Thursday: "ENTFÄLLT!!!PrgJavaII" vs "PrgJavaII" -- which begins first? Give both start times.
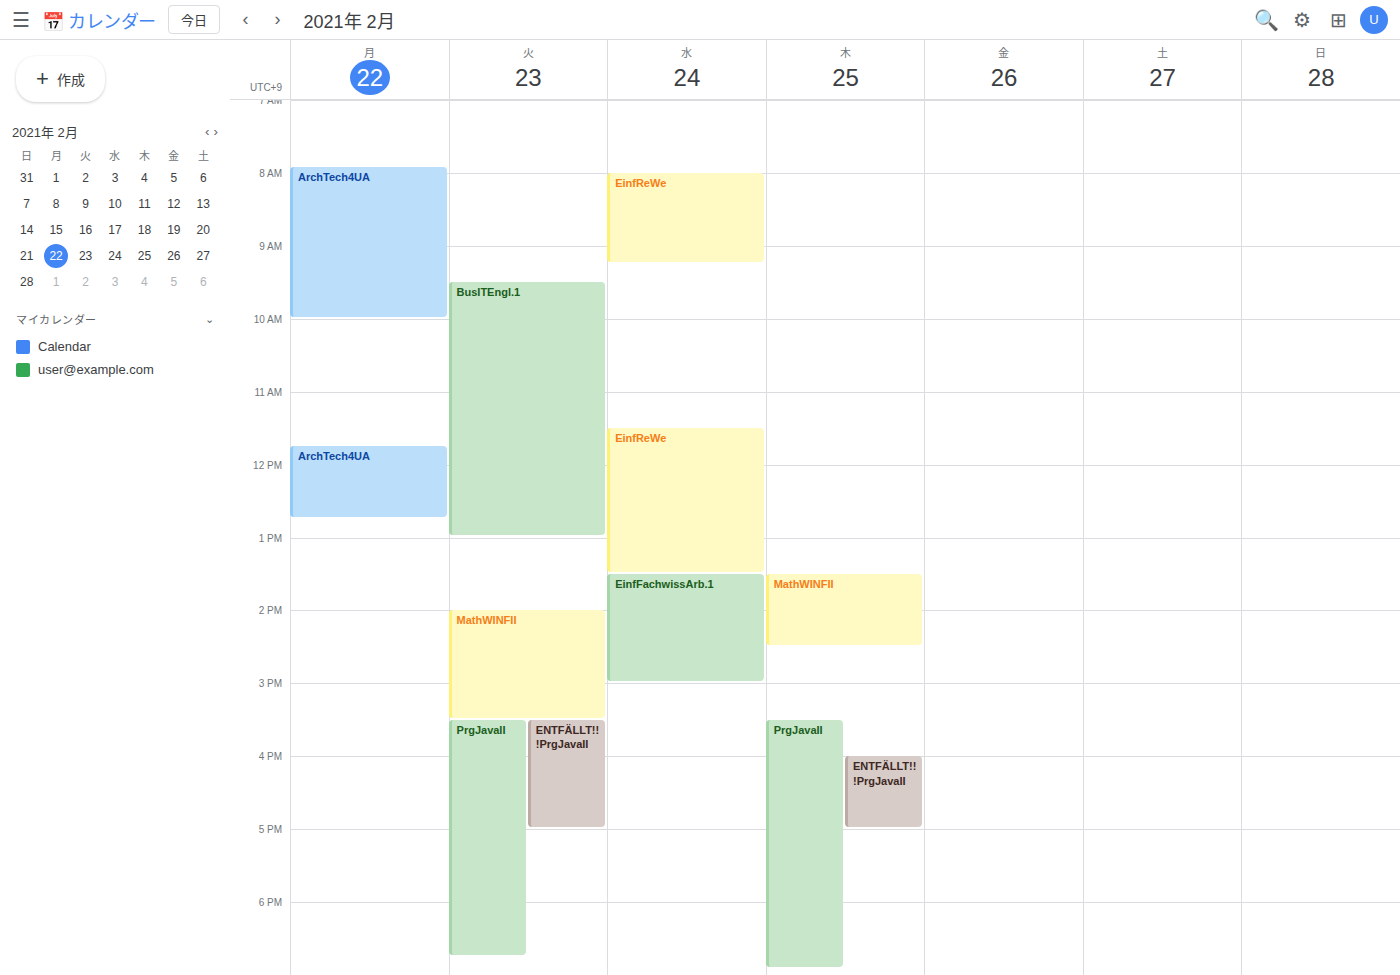
"PrgJavaII" 3:30 PM; "ENTFÄLLT!!!PrgJavaII" 4:00 PM.